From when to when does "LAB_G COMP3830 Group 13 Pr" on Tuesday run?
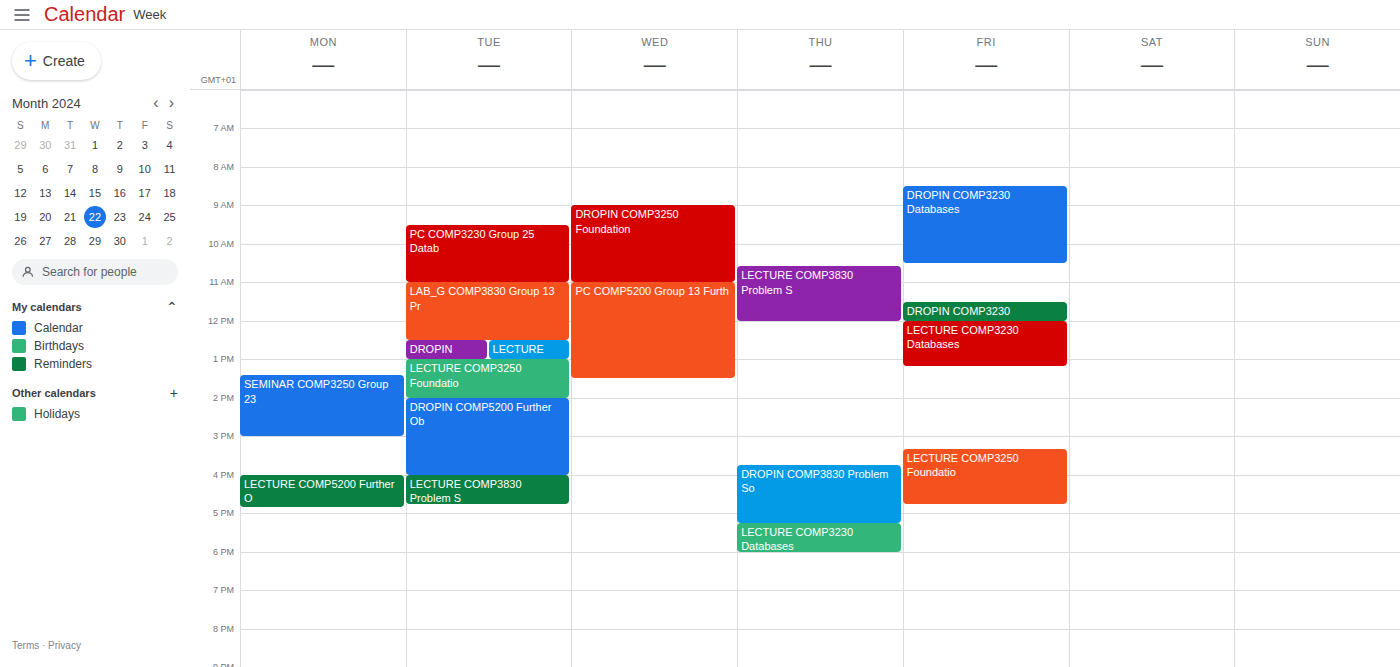
11:00 AM to 12:30 PM